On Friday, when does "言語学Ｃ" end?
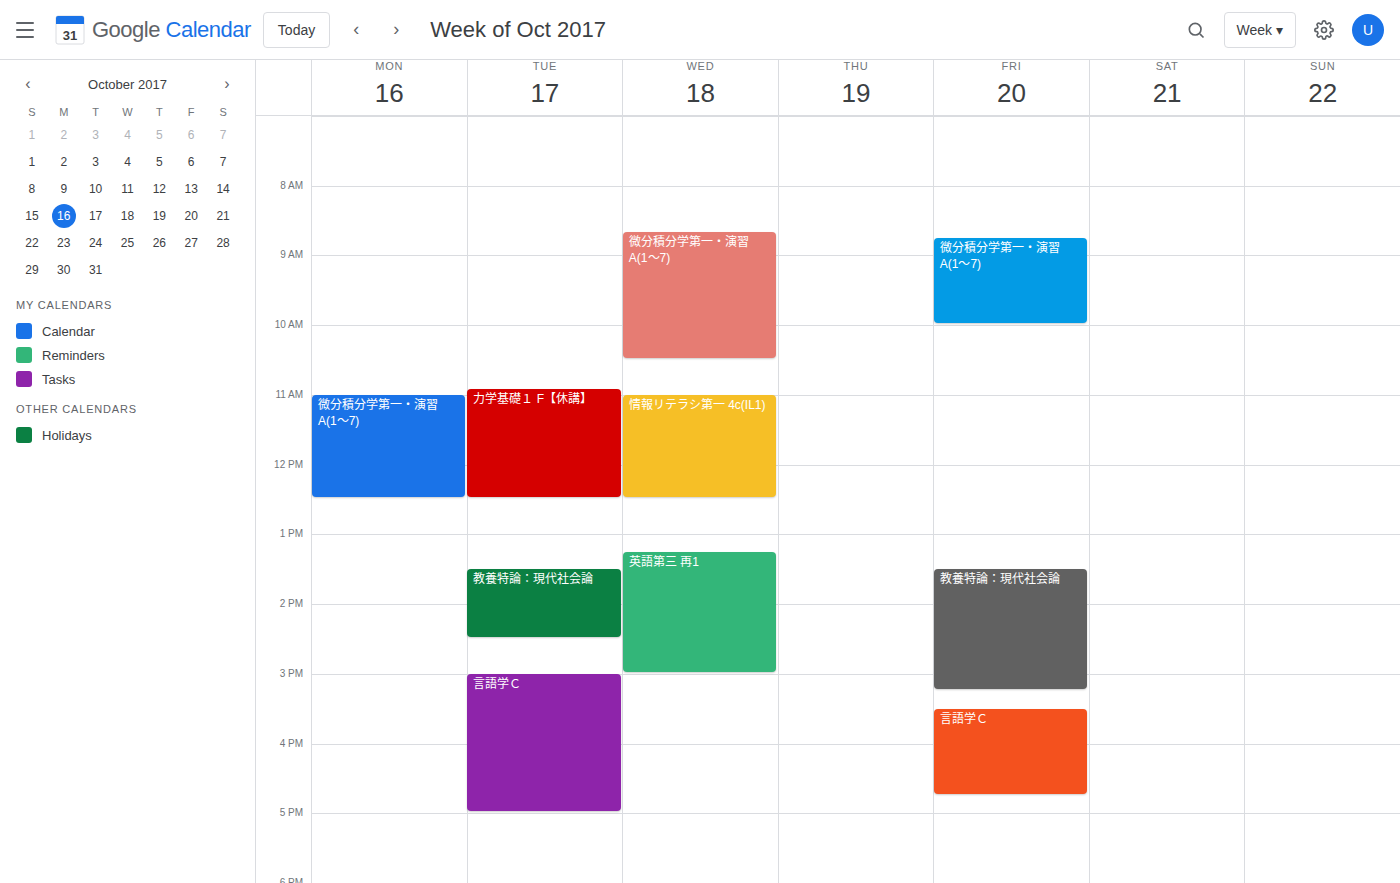
4:45 PM